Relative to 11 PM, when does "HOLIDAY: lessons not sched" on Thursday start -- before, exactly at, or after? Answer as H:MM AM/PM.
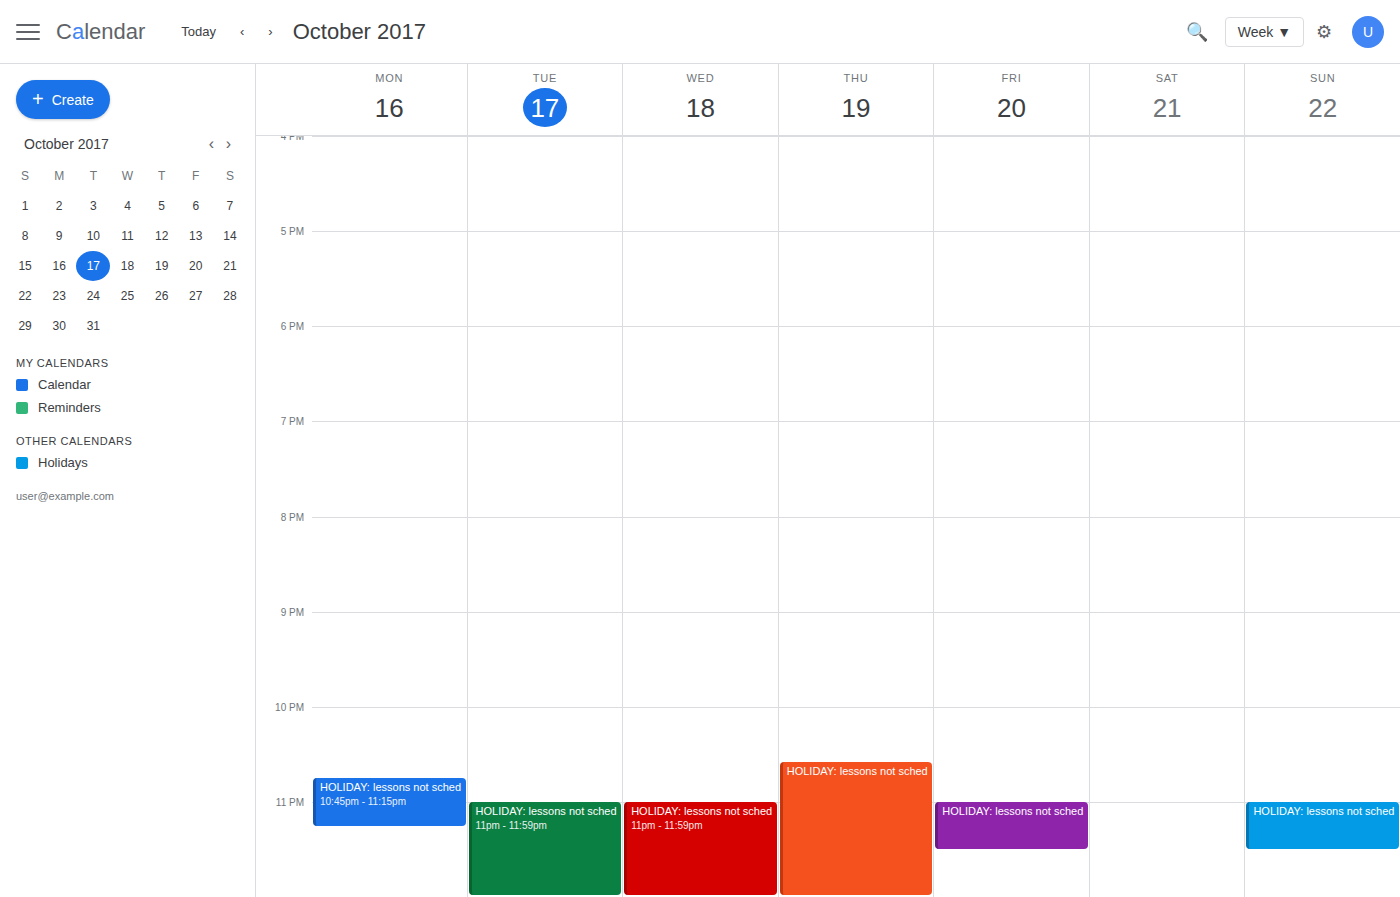
10:35 PM -- before 11 PM, 25 minutes above the 11 PM line.